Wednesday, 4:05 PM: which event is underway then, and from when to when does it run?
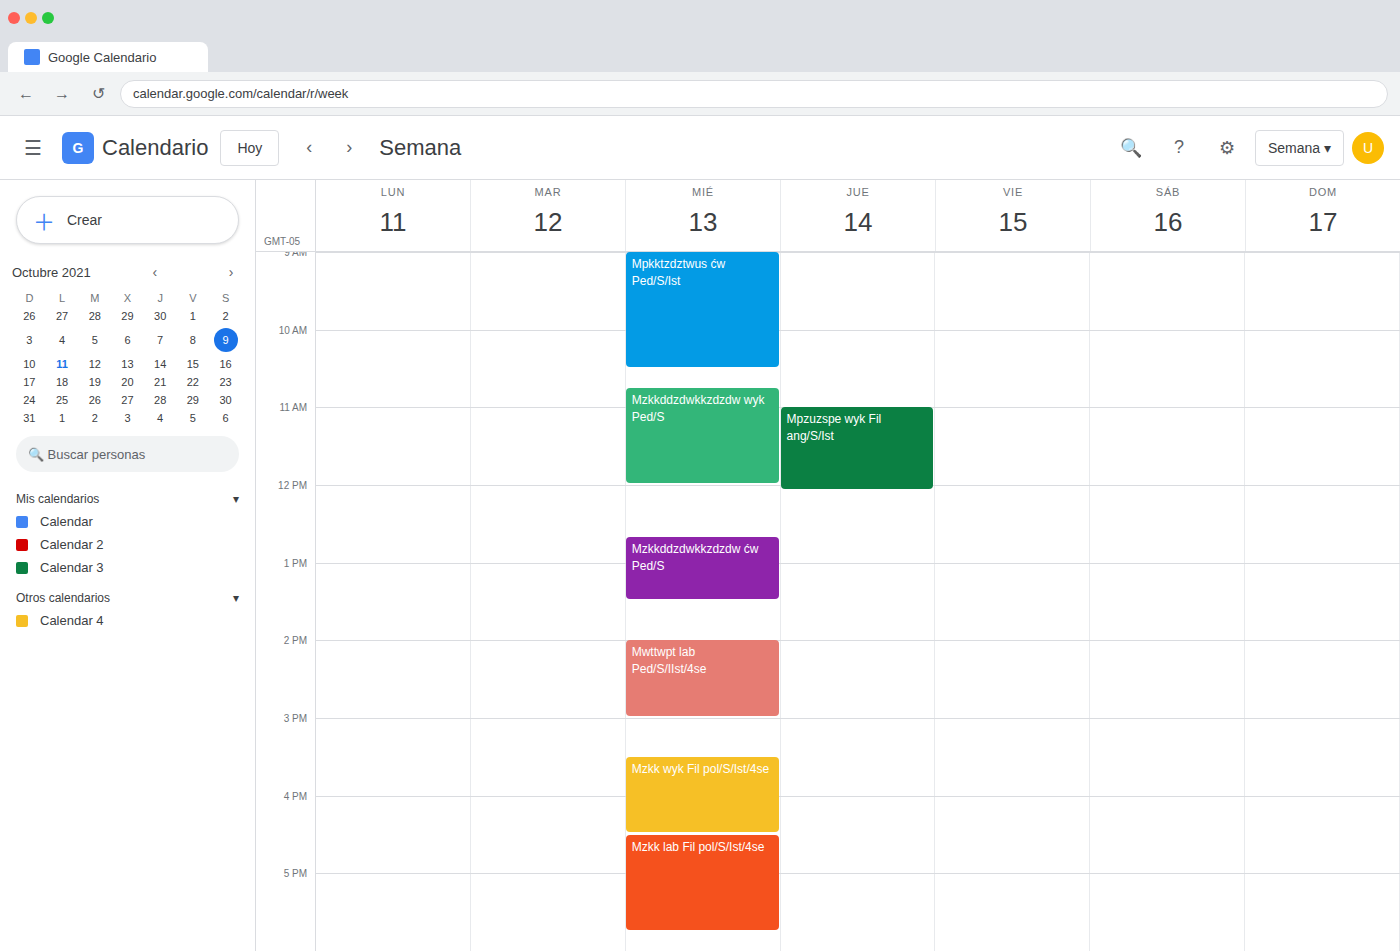
"Mzkk wyk Fil pol/S/Ist/4se", 3:30 PM to 4:30 PM